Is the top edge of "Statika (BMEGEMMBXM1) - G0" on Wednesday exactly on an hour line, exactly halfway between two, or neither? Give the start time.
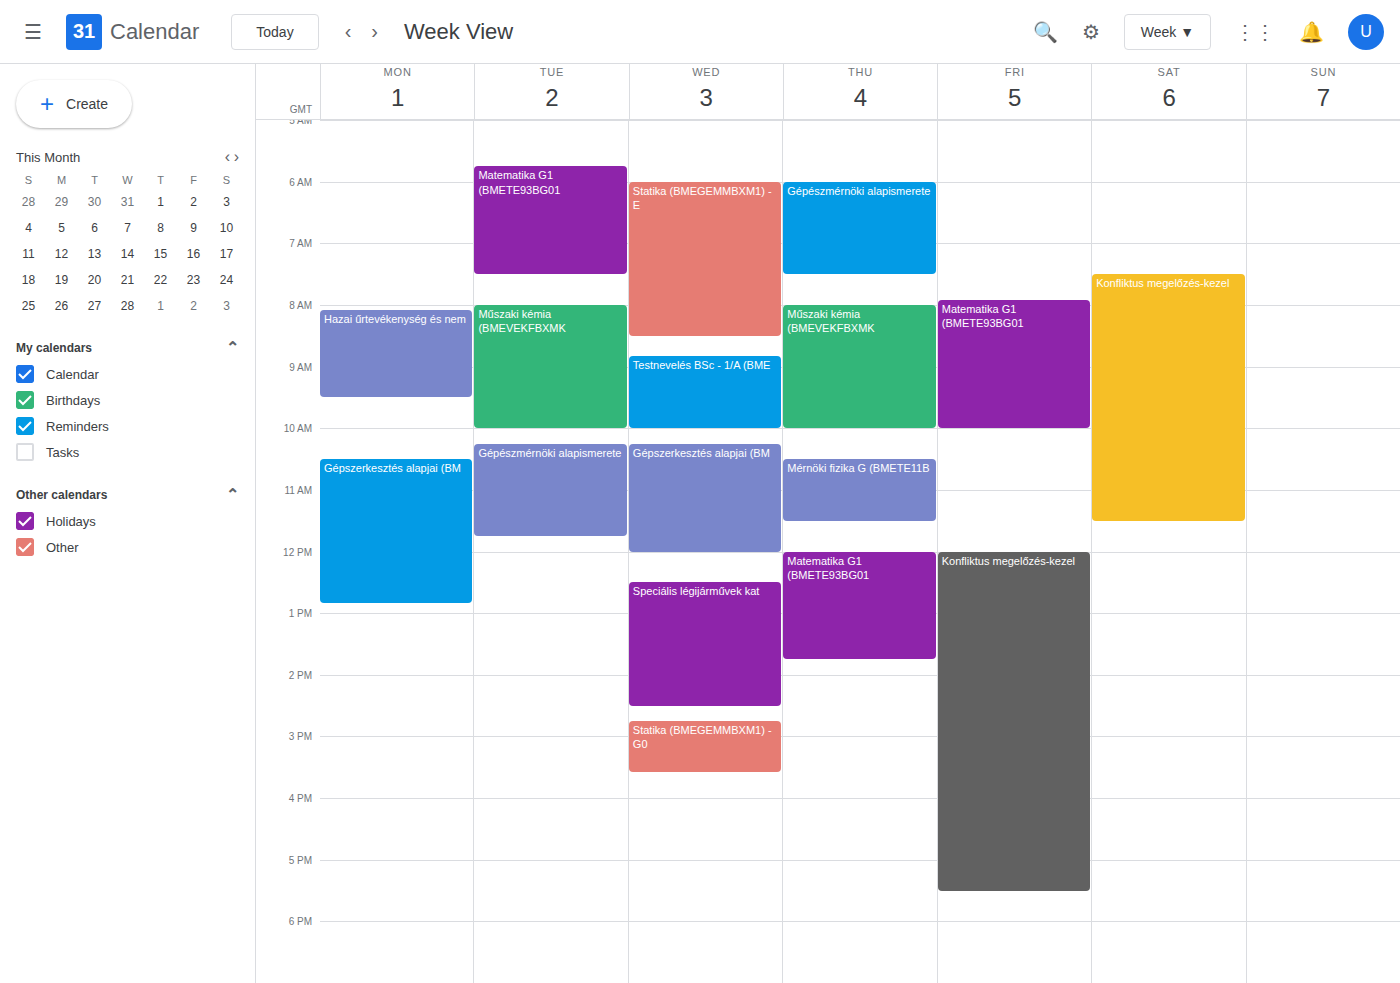
2:45 PM -- neither: three quarters of the way from the 2 PM line to the 3 PM line.